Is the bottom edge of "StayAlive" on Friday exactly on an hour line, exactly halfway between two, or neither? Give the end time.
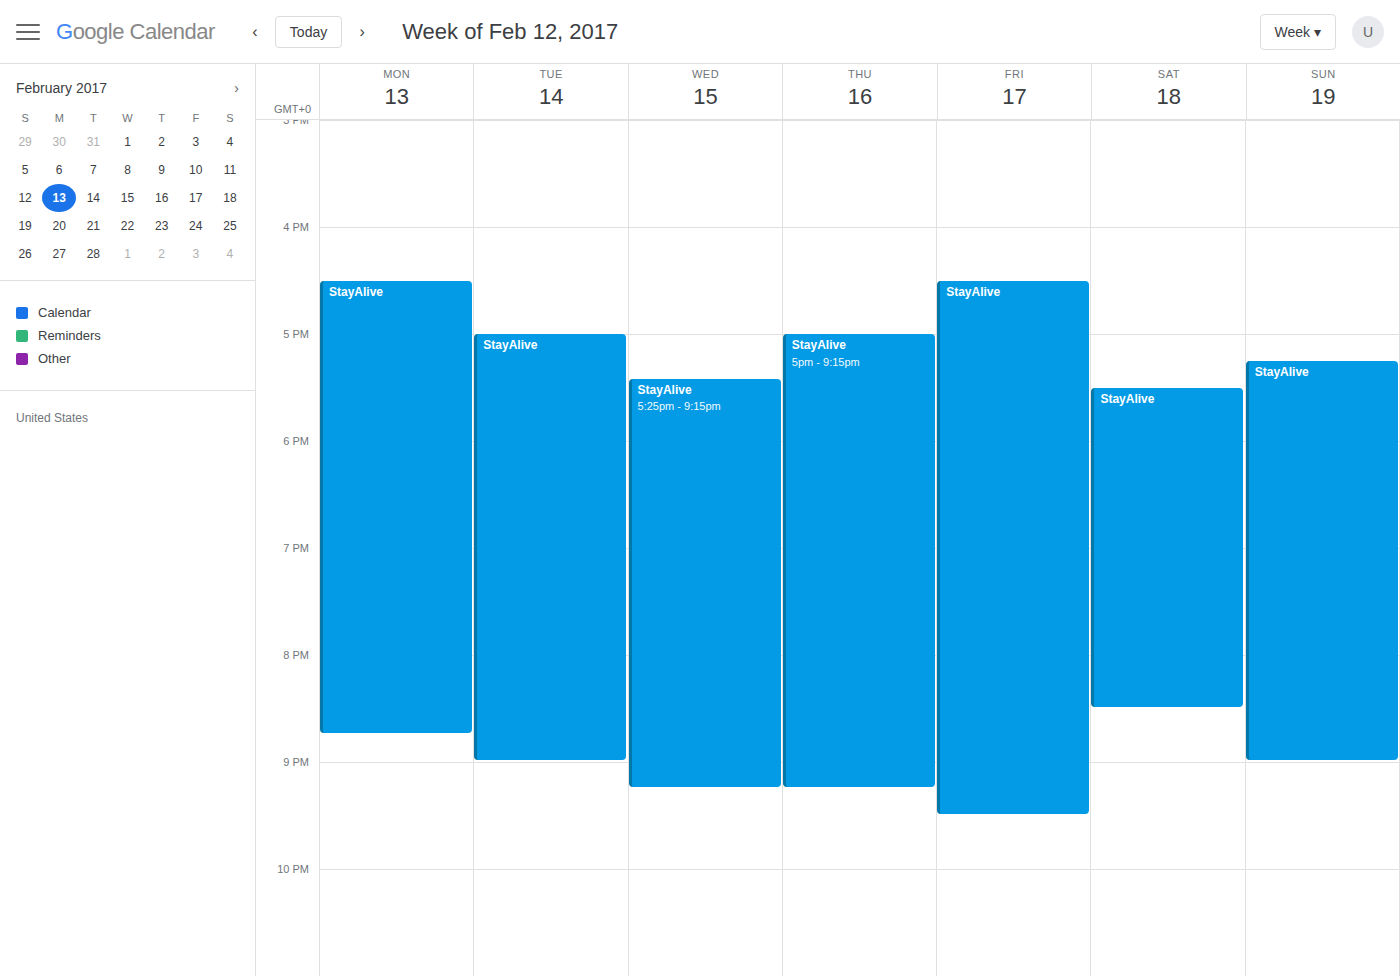
9:30 PM -- halfway between the 9 PM and 10 PM lines.